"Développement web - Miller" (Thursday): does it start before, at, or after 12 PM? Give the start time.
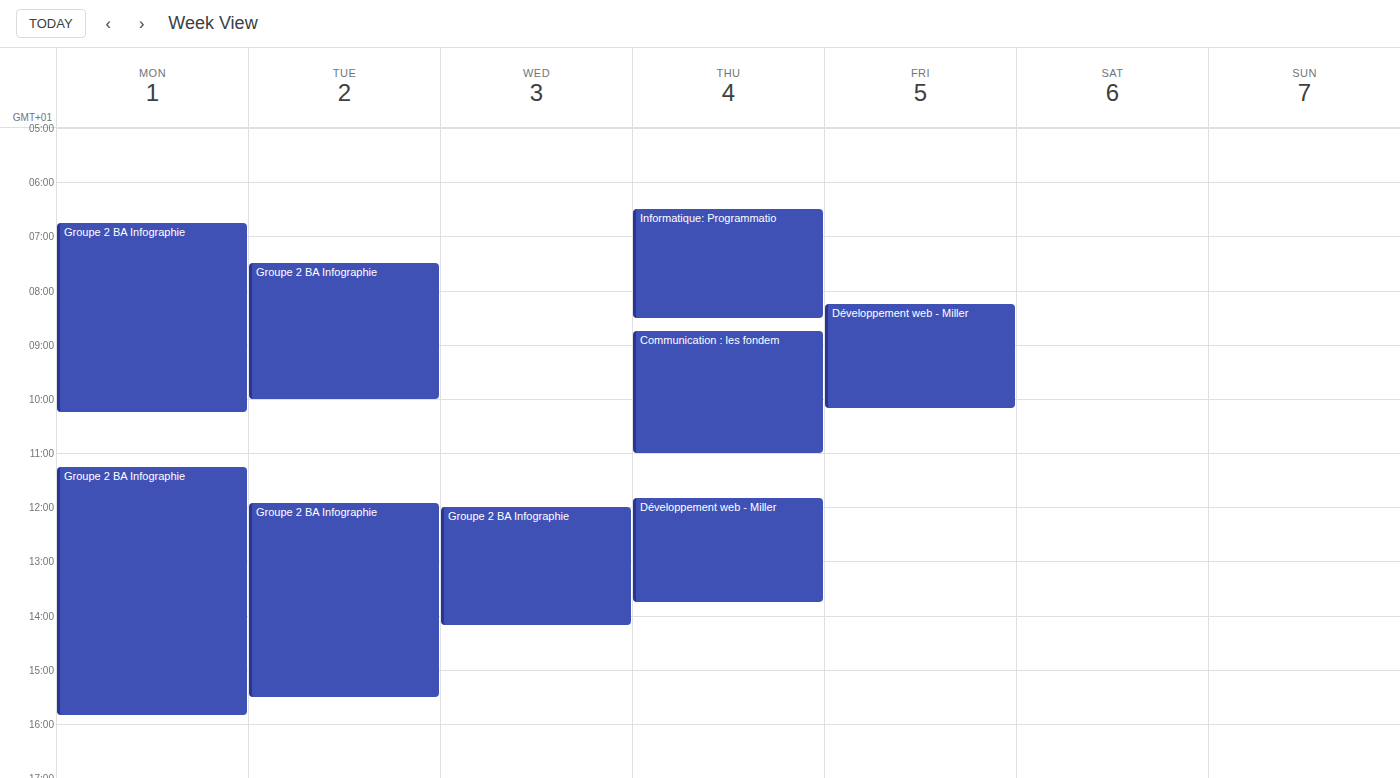
11:50 AM -- before 12 PM, 10 minutes above the 12 PM line.